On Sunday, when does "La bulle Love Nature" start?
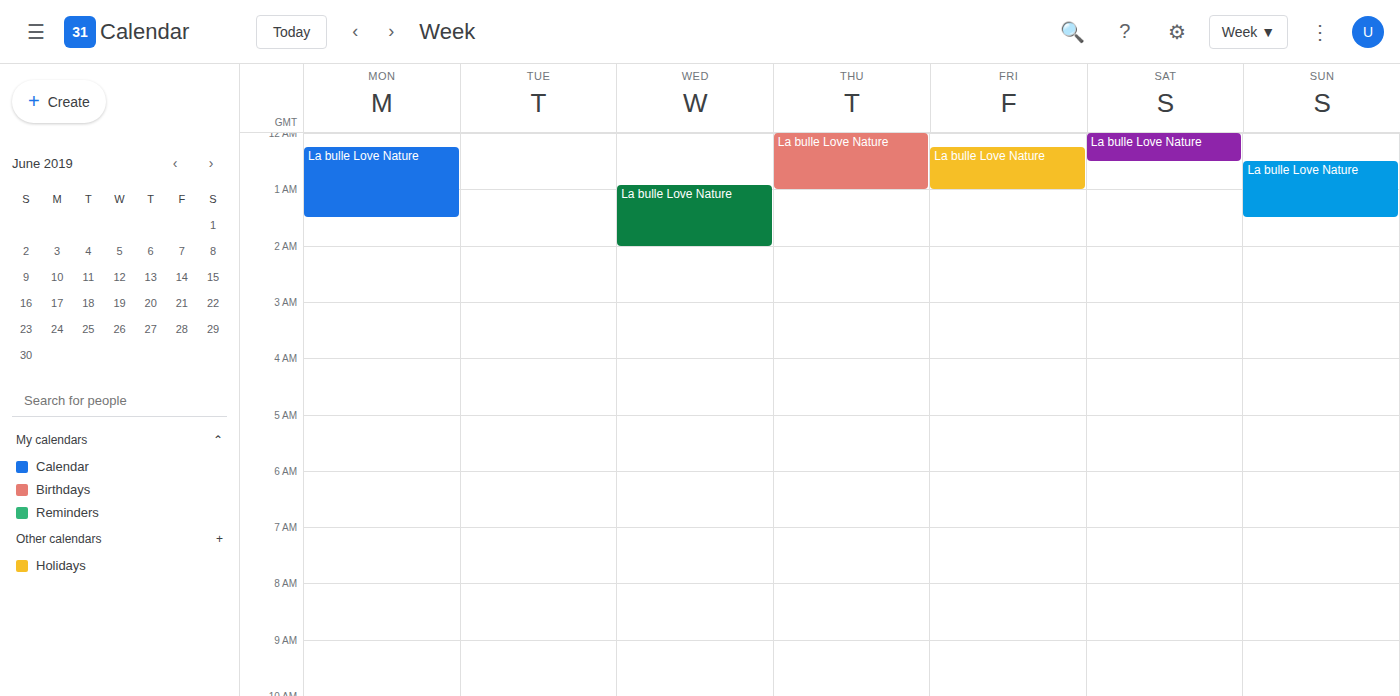
12:30 AM